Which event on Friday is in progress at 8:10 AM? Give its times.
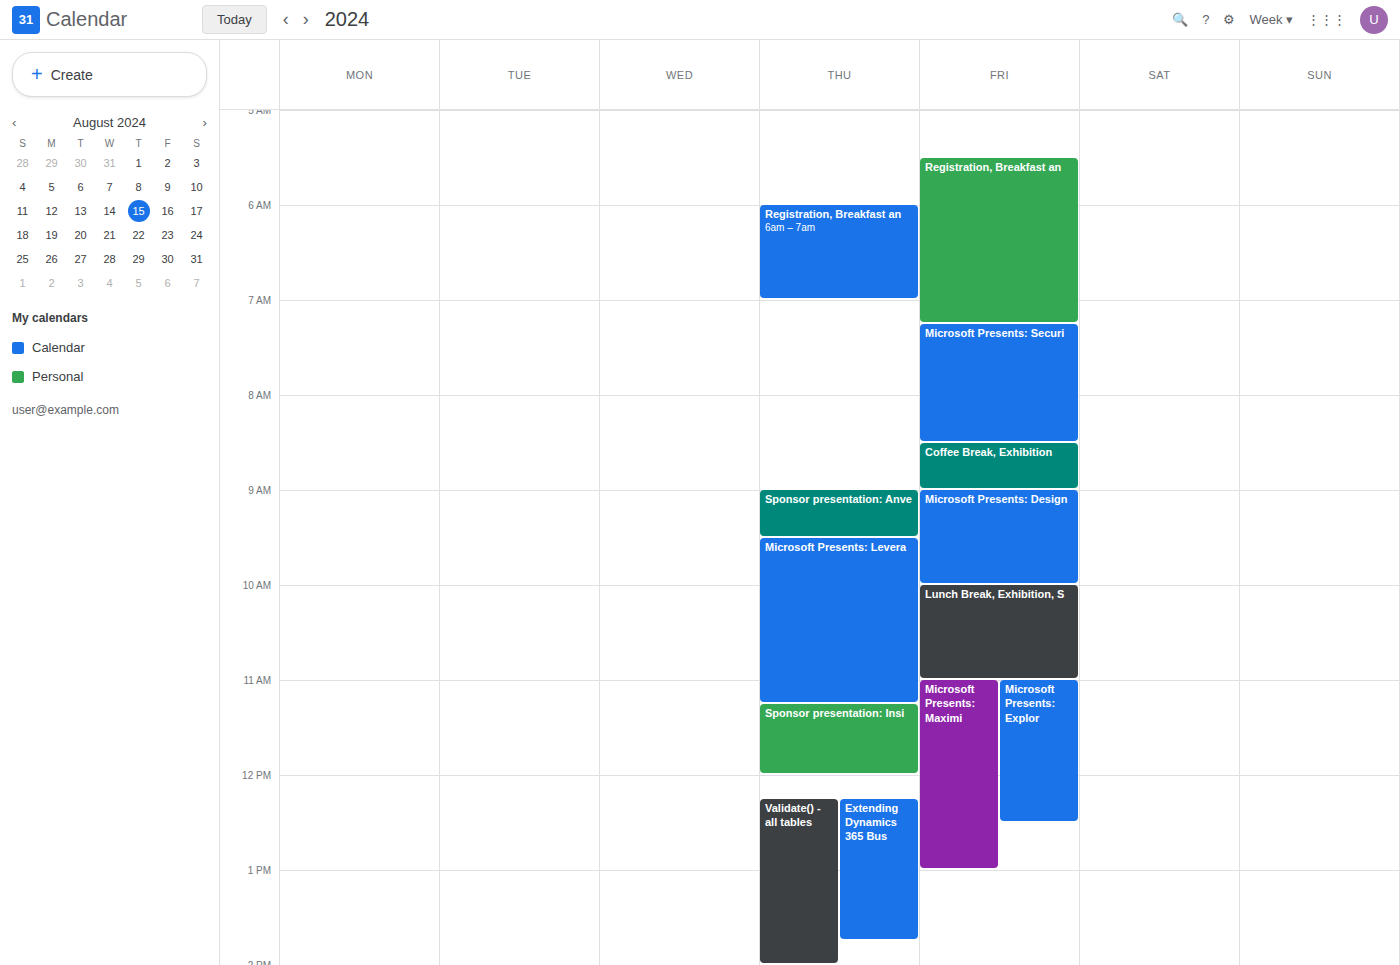
"Microsoft Presents: Securi", 7:15 AM to 8:30 AM